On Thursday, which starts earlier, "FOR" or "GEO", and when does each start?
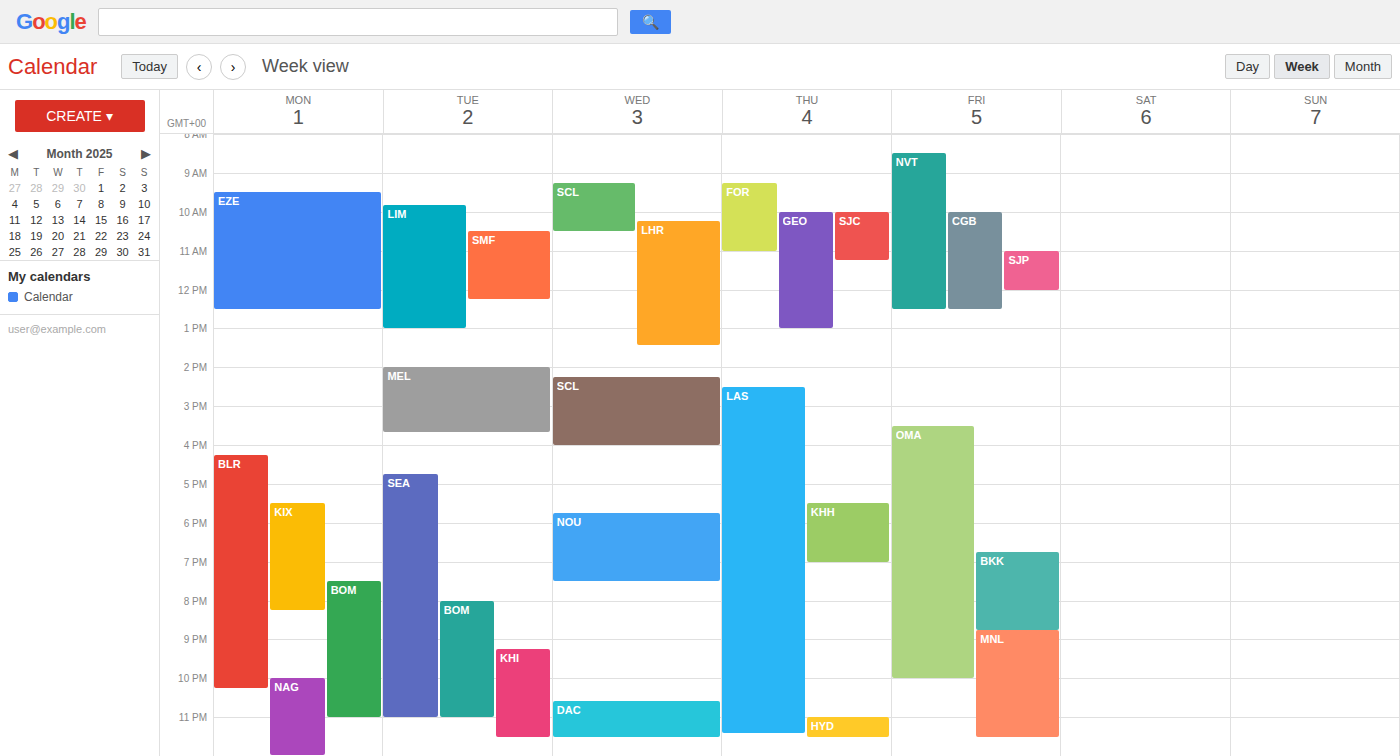
"FOR" 9:15 AM; "GEO" 10:00 AM.